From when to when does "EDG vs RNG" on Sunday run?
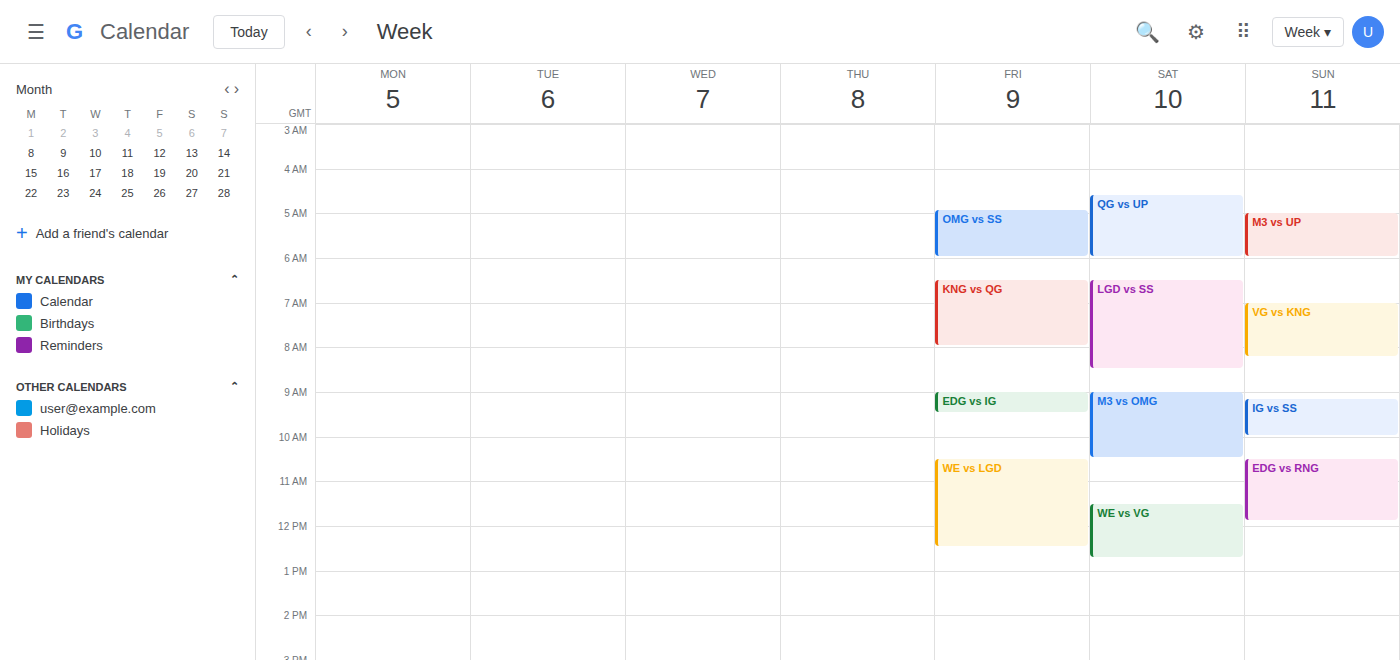
10:30 AM to 11:55 AM